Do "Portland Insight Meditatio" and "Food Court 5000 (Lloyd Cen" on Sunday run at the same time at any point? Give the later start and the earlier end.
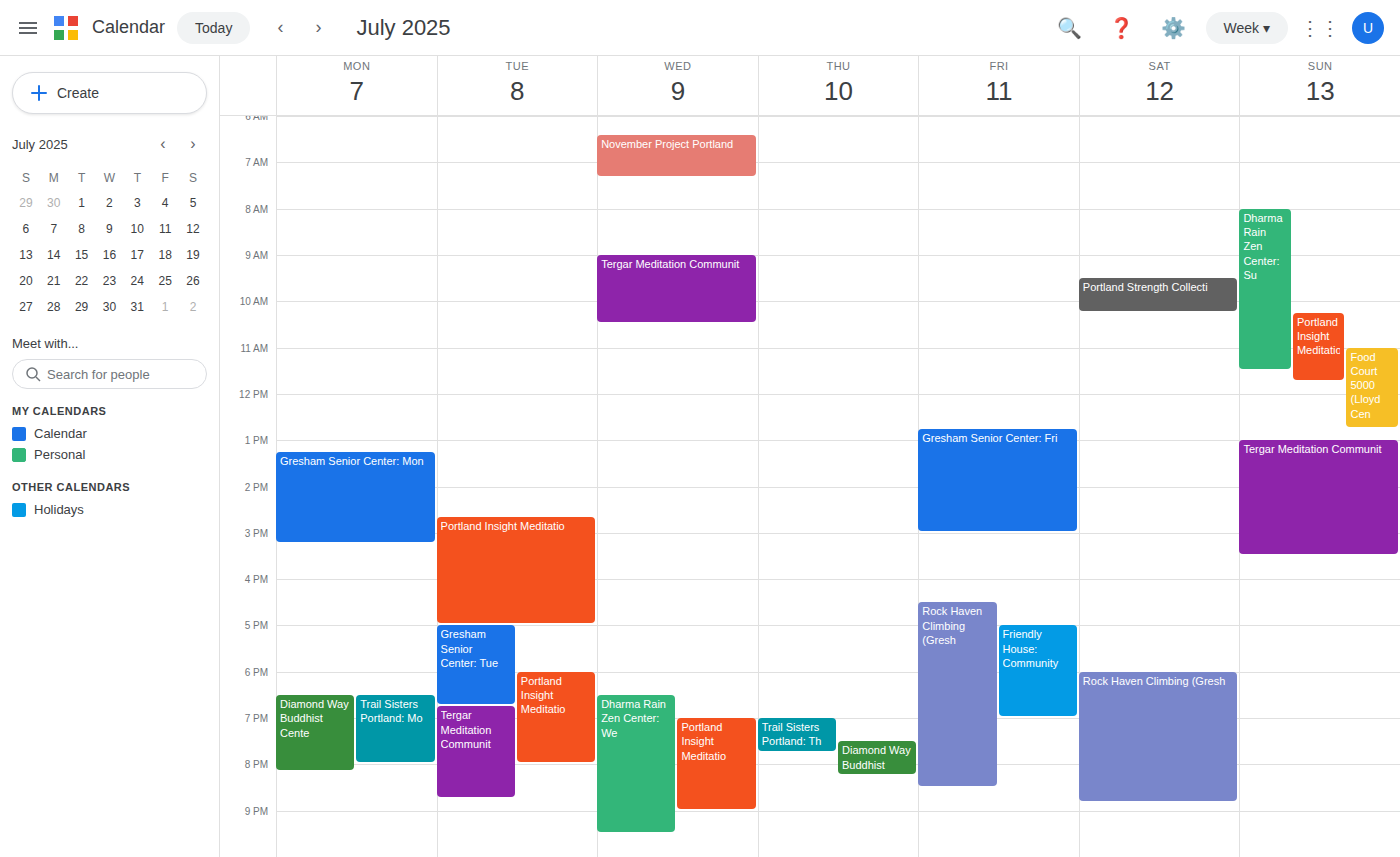
"Food Court 5000 (Lloyd Cen" starts at 11:00 AM, before "Portland Insight Meditatio" ends at 11:45 AM -- they overlap.